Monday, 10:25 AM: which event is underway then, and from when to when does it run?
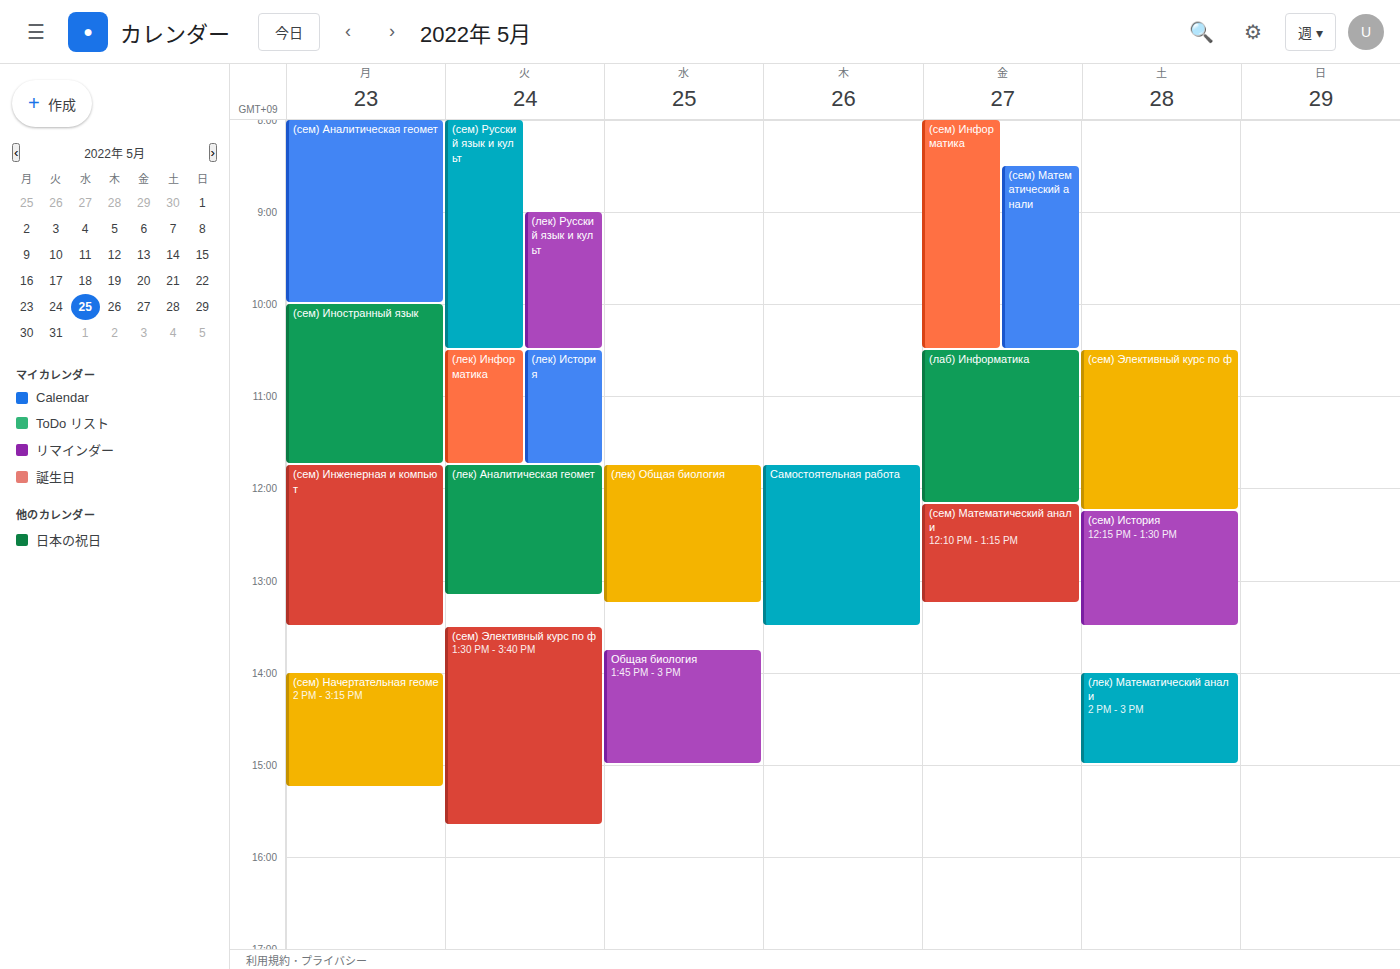
"(сем) Иностранный язык", 10:00 AM to 11:45 AM